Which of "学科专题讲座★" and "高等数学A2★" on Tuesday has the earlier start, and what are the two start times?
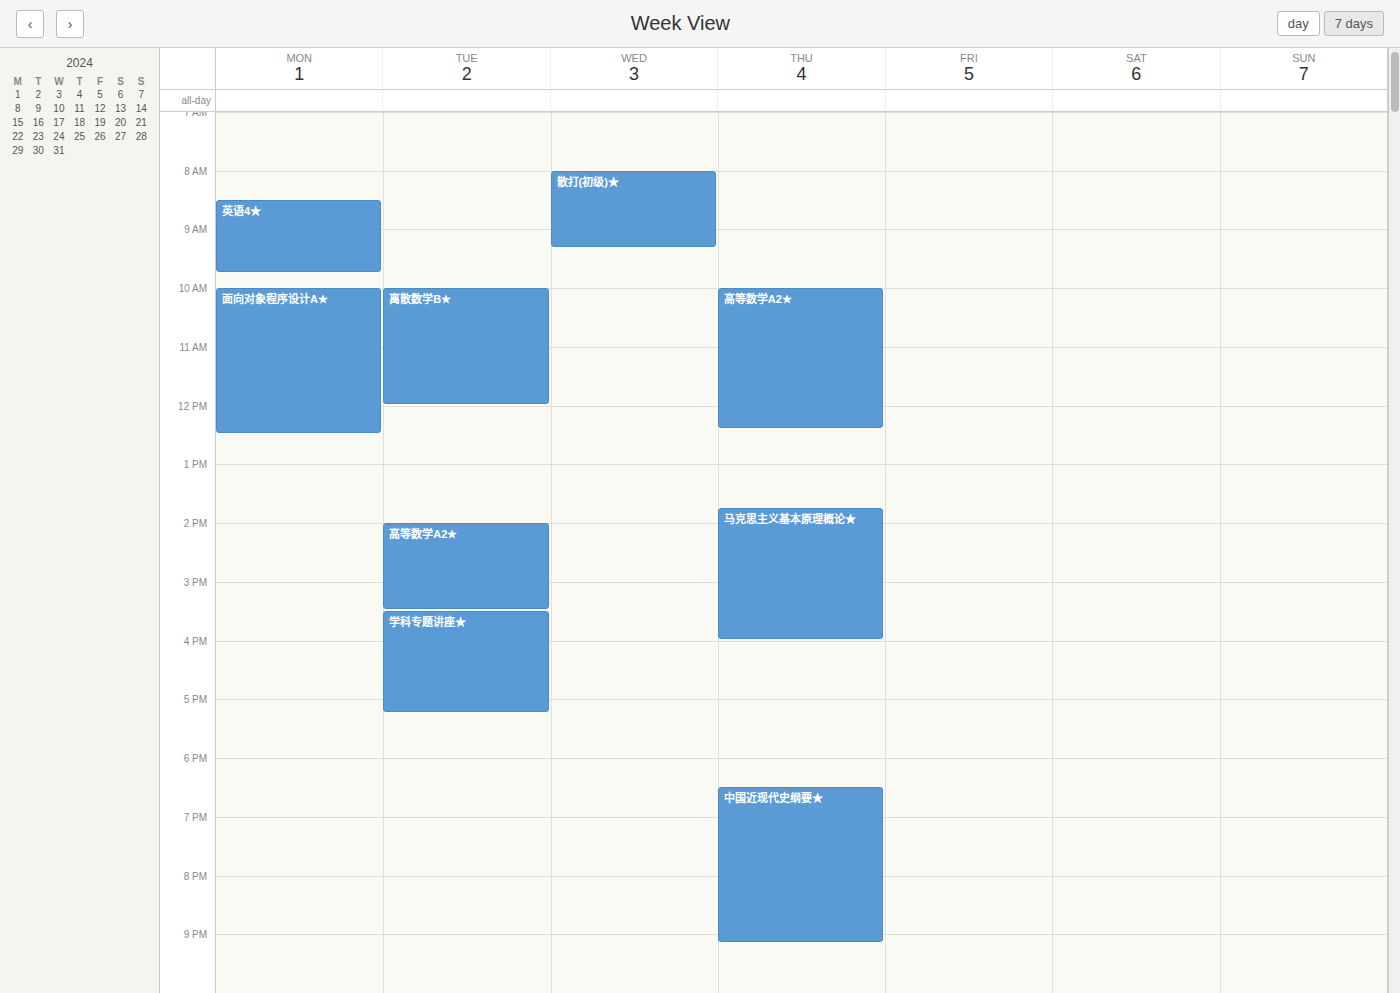
"高等数学A2★" 2:00 PM; "学科专题讲座★" 3:30 PM.